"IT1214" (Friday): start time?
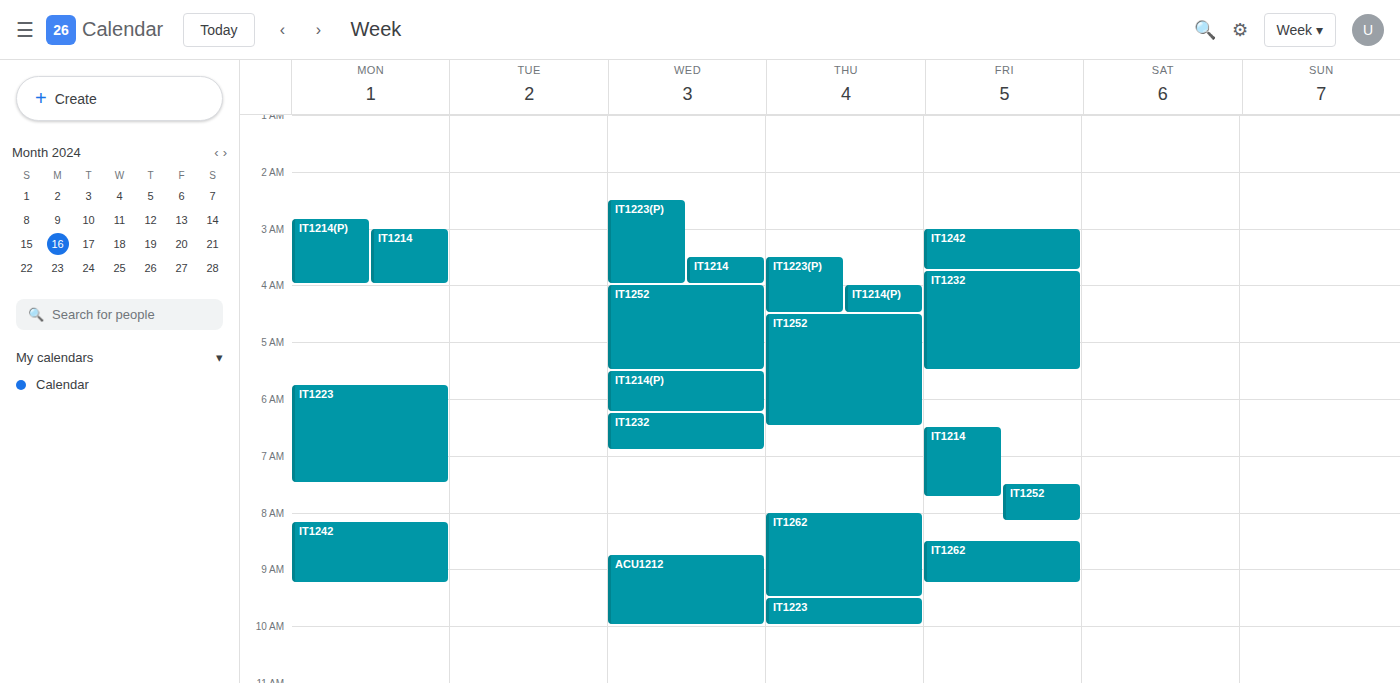
6:30 AM